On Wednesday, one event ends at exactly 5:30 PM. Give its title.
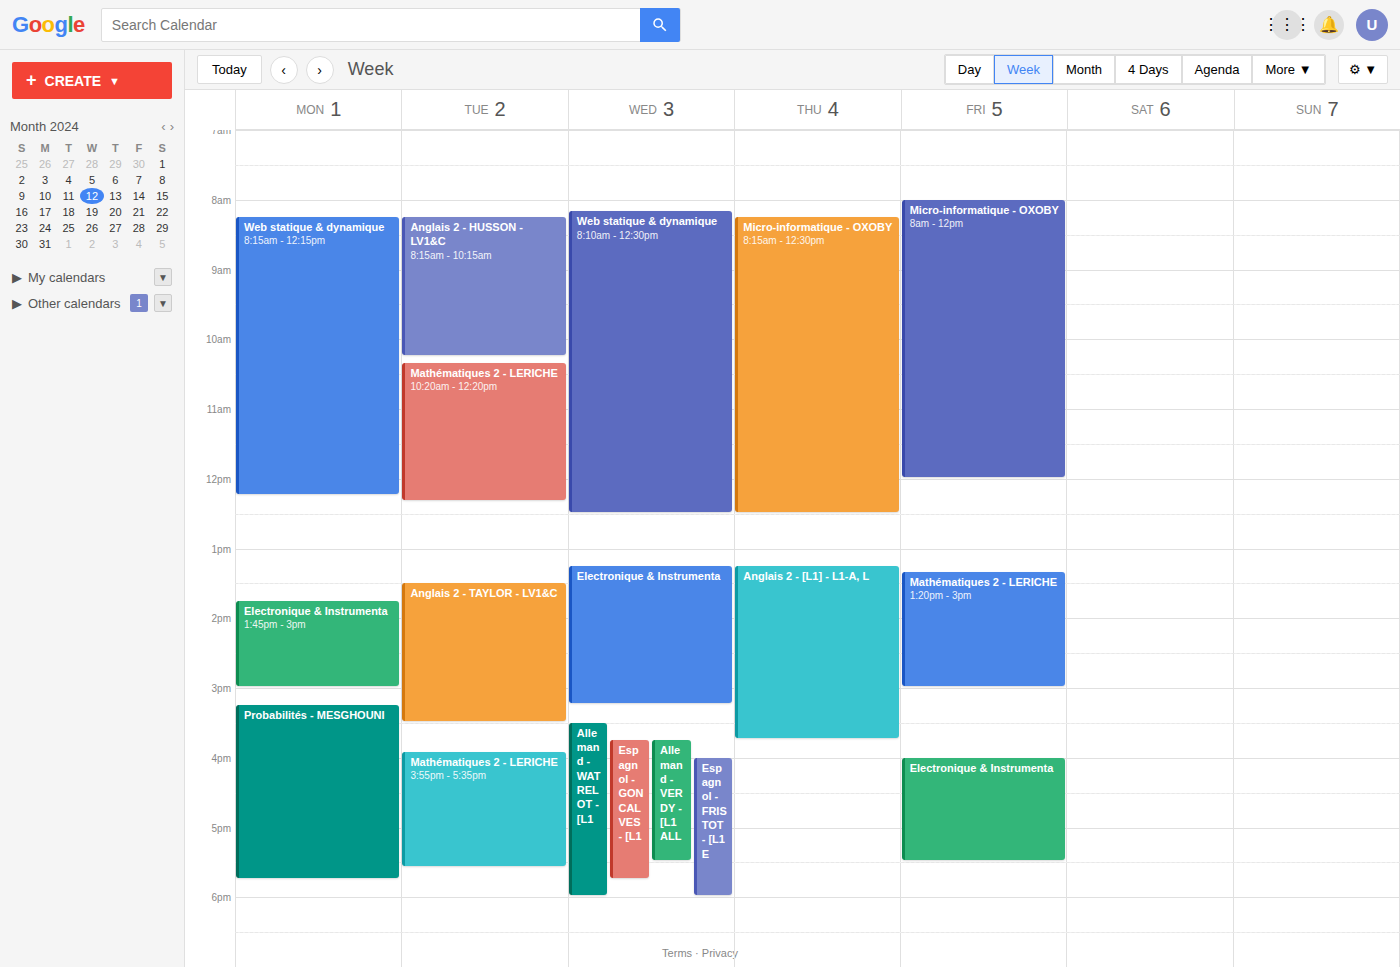
"Allemand - VERDY - [L1 ALL"